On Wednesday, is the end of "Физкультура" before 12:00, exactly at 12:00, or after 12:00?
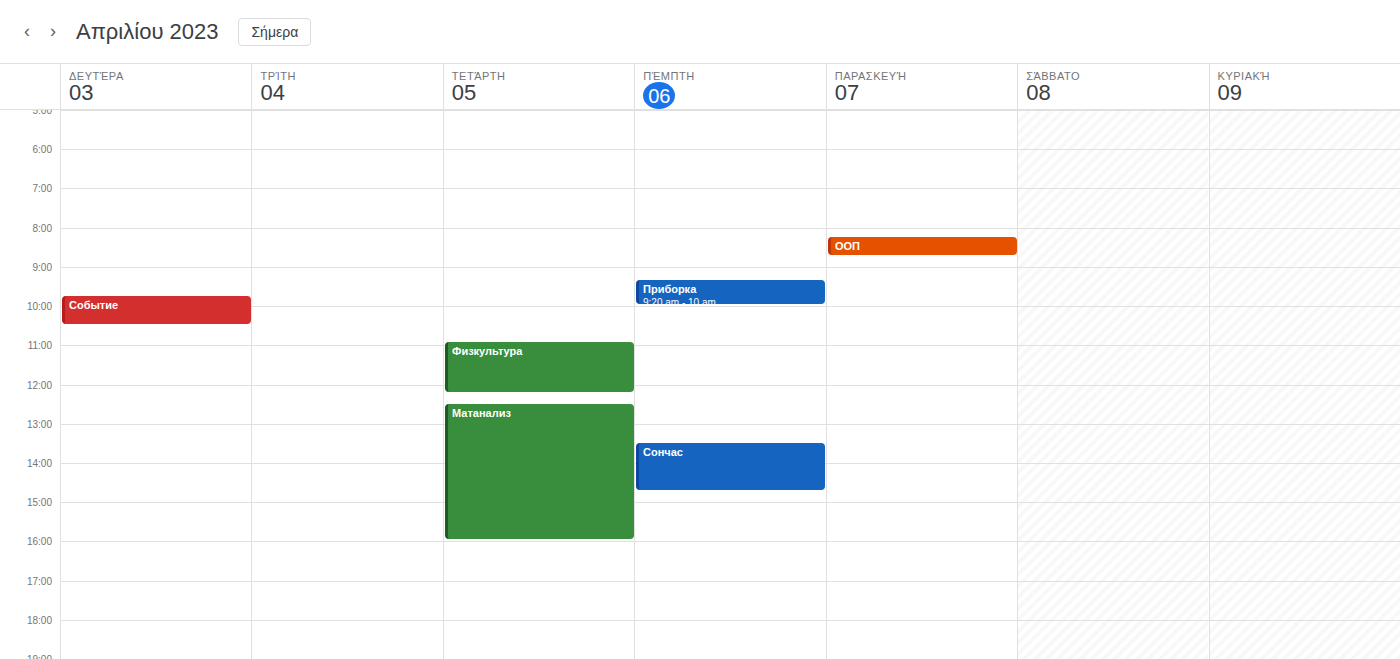
12:15 -- after 12:00, 15 minutes below the 12:00 line.